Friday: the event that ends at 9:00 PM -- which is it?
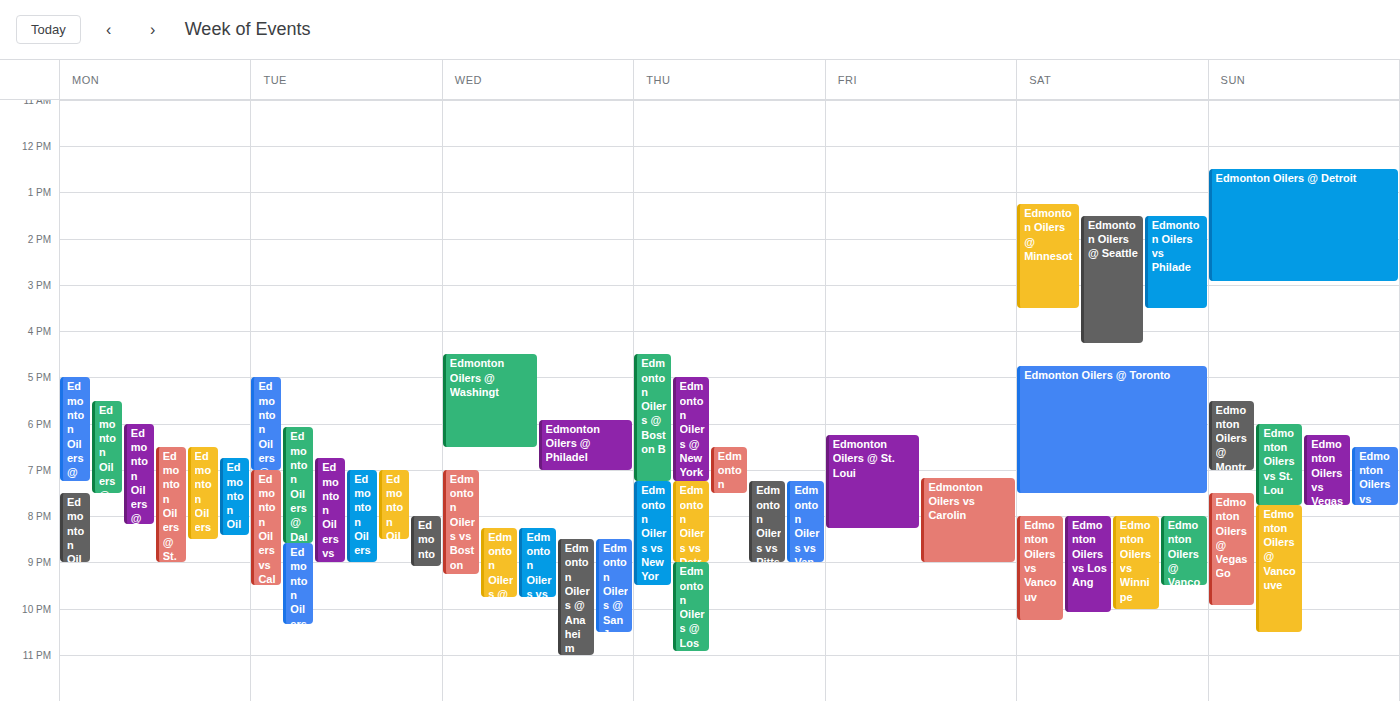
"Edmonton Oilers vs Carolin"